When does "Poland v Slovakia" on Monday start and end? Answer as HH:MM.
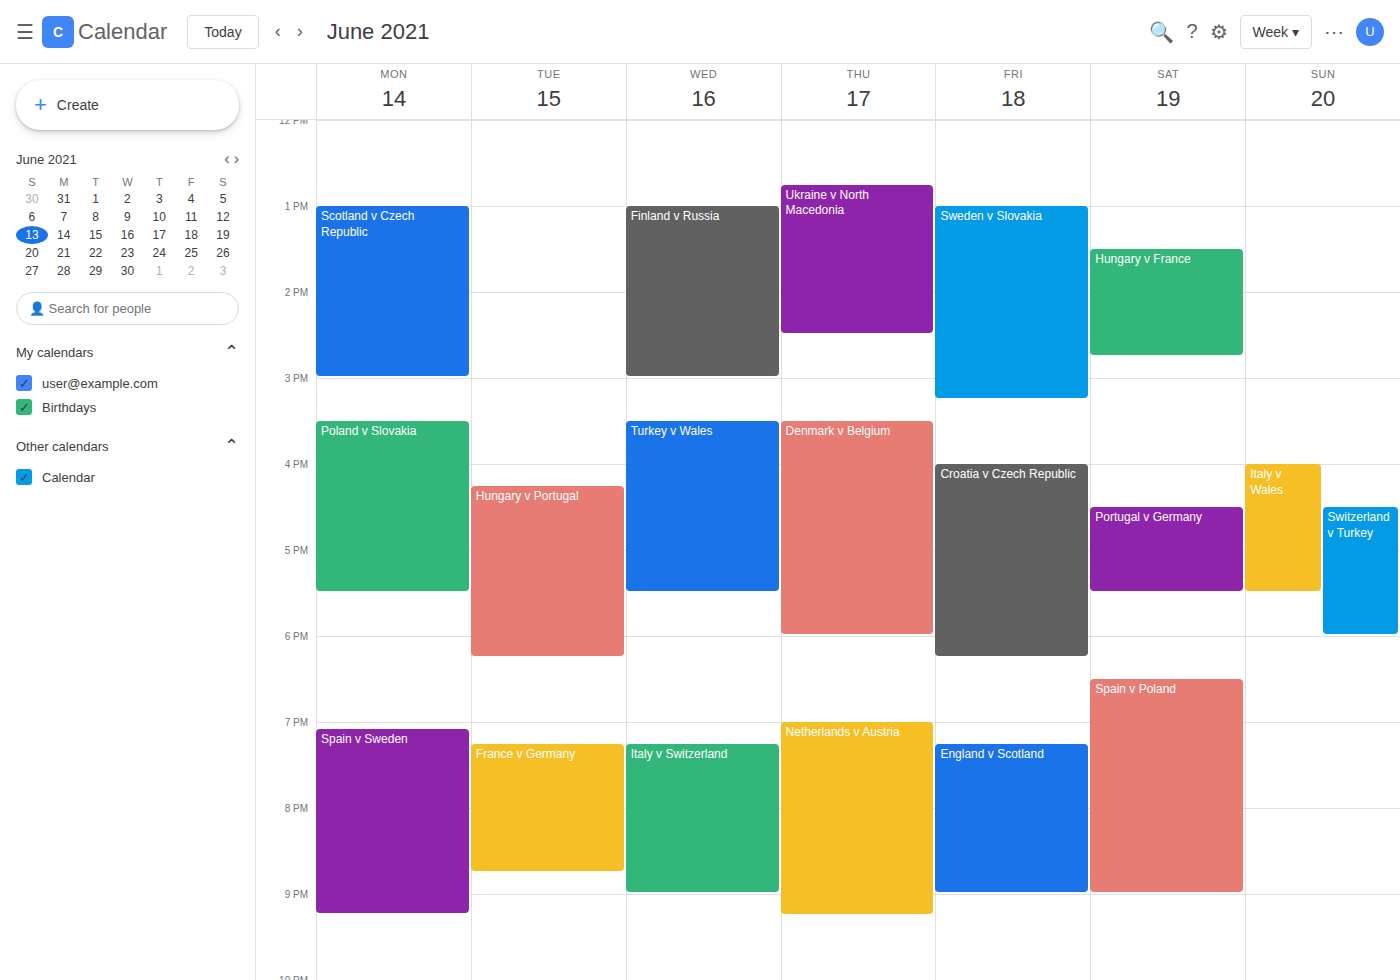
15:30 to 17:30